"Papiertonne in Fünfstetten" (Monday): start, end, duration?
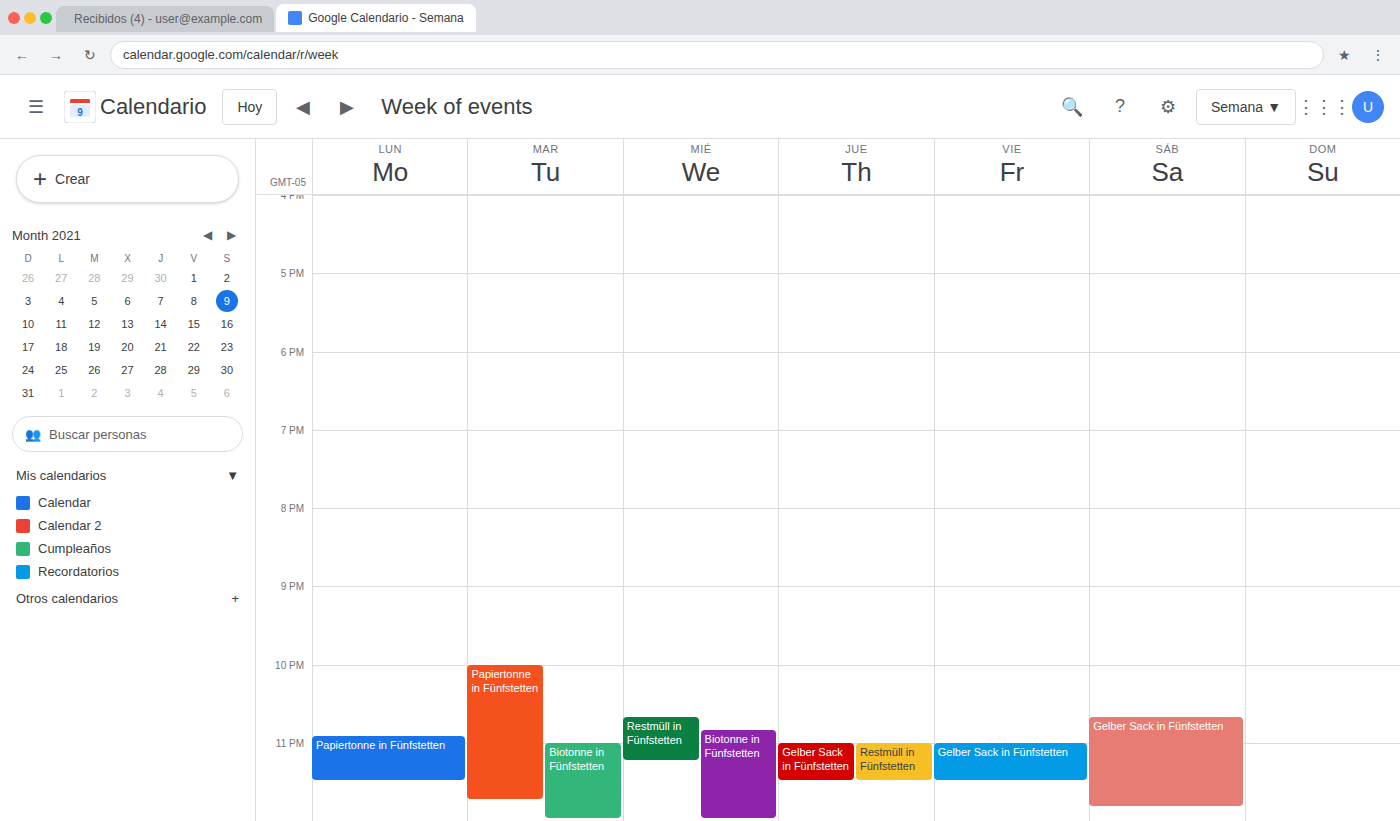
10:55 PM to 11:30 PM, 35 minutes